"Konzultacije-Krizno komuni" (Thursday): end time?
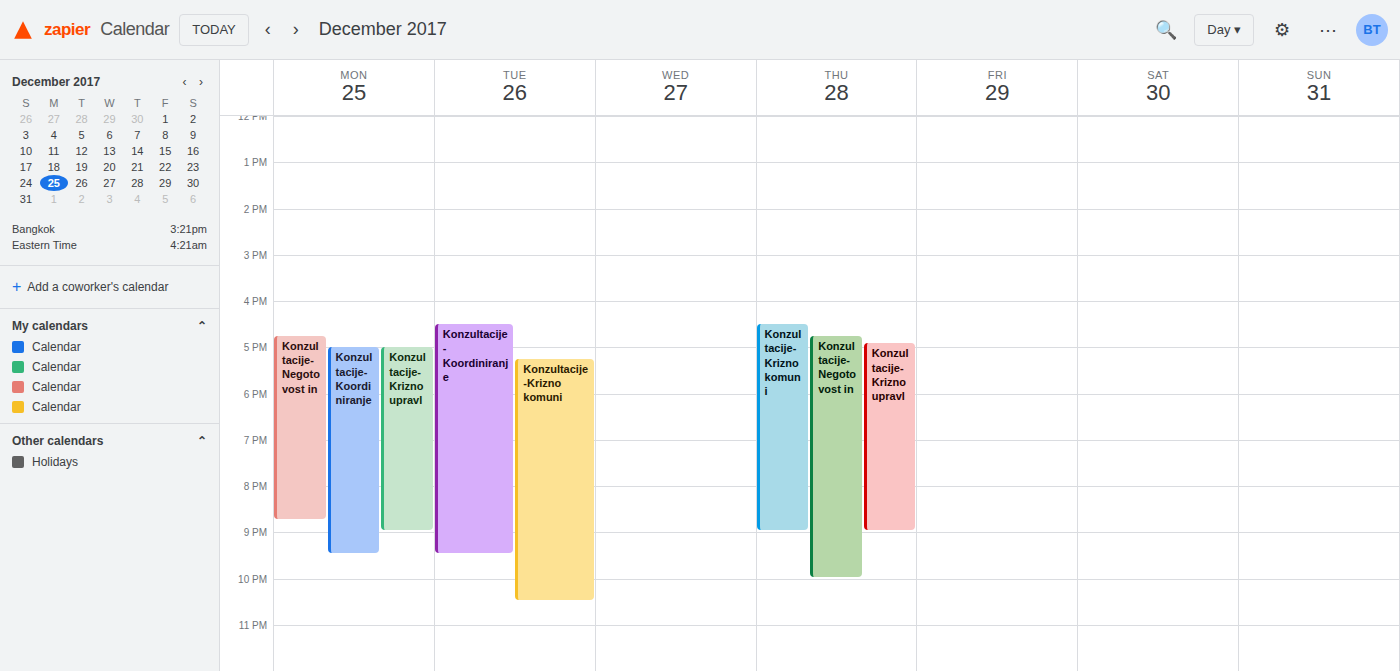
21:00